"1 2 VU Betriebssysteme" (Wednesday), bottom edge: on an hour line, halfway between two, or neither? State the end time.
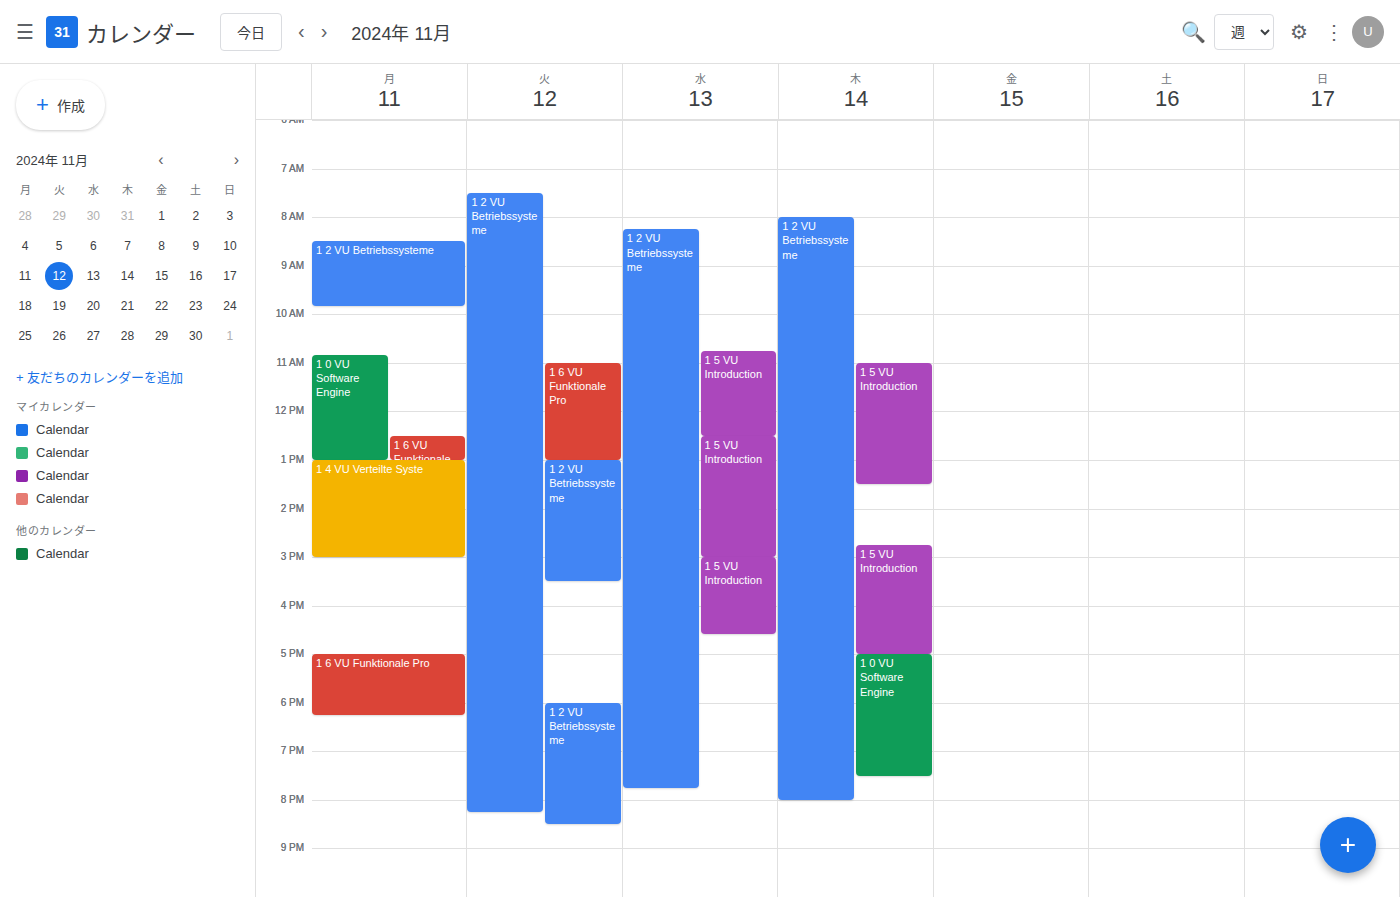
7:45 PM -- neither: three quarters of the way from the 7 PM line to the 8 PM line.